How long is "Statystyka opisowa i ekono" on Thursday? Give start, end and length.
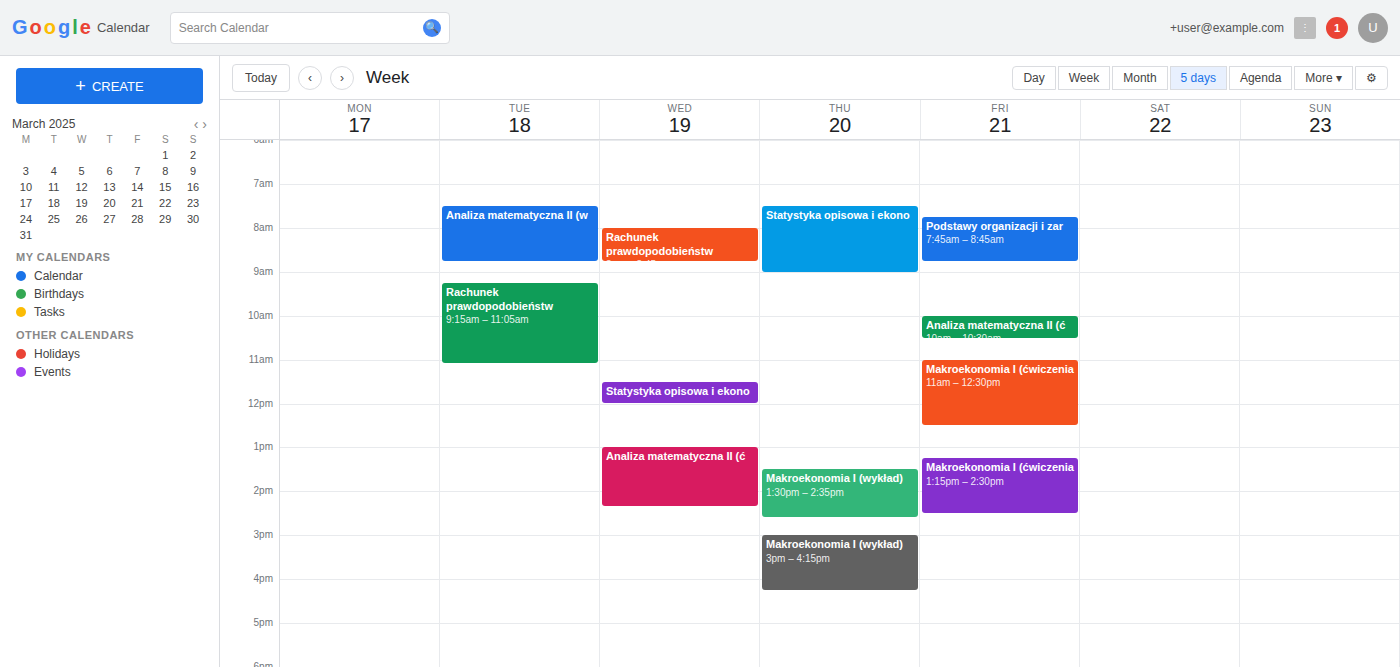
7:30 AM to 9:00 AM, 1 hour 30 minutes